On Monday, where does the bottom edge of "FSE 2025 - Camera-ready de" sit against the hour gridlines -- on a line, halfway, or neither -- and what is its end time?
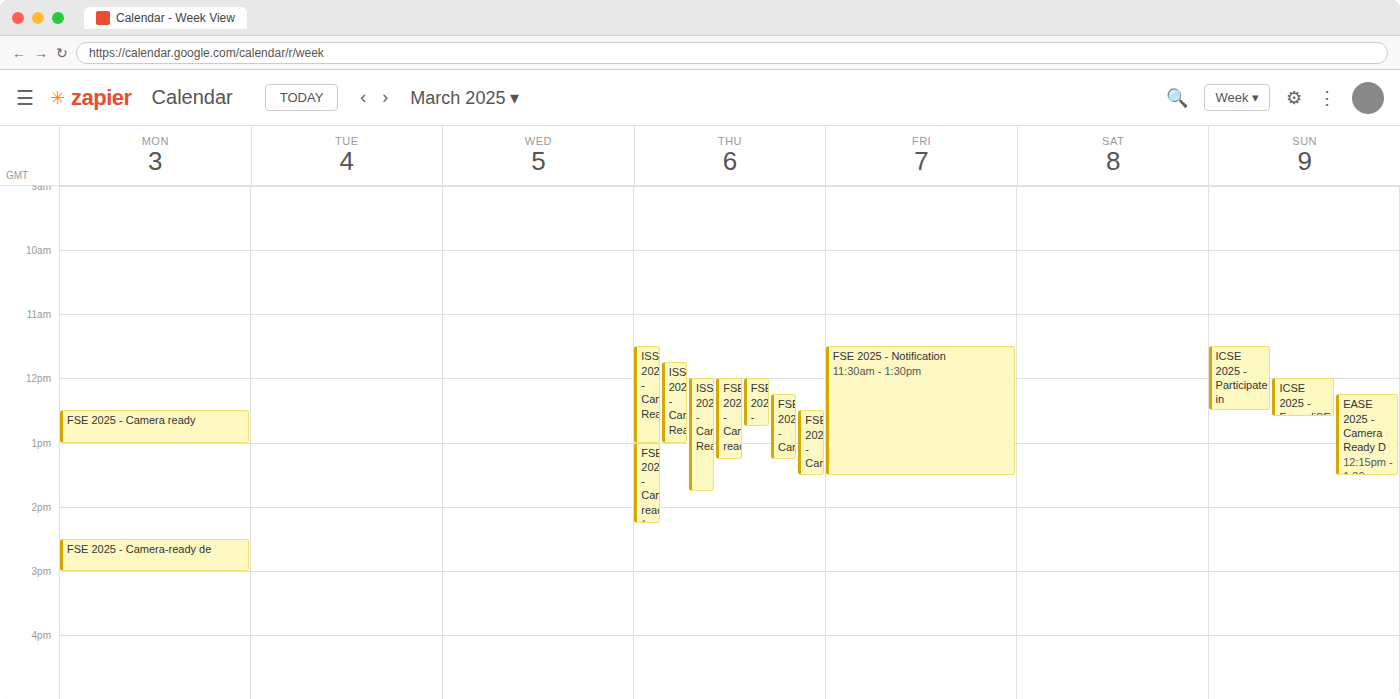
3:00 PM -- exactly on the 3 PM line.